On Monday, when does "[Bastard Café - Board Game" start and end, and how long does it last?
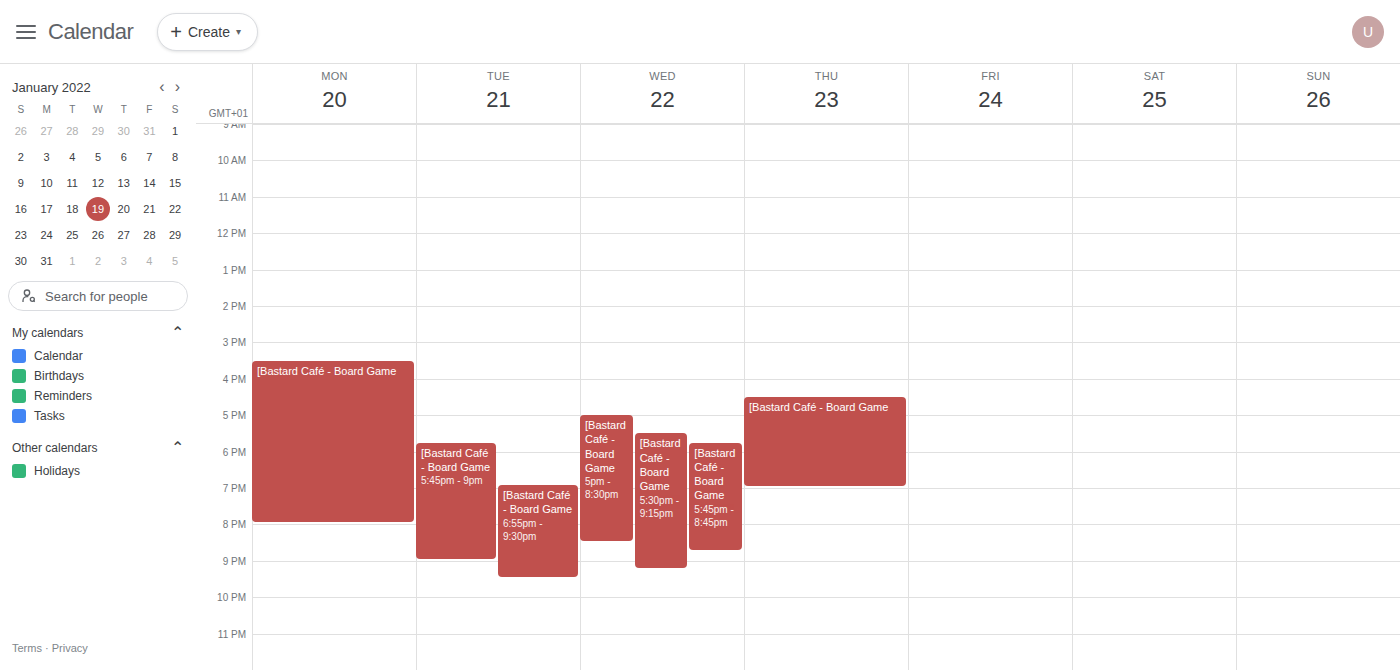
3:30 PM to 8:00 PM, 4 hours 30 minutes